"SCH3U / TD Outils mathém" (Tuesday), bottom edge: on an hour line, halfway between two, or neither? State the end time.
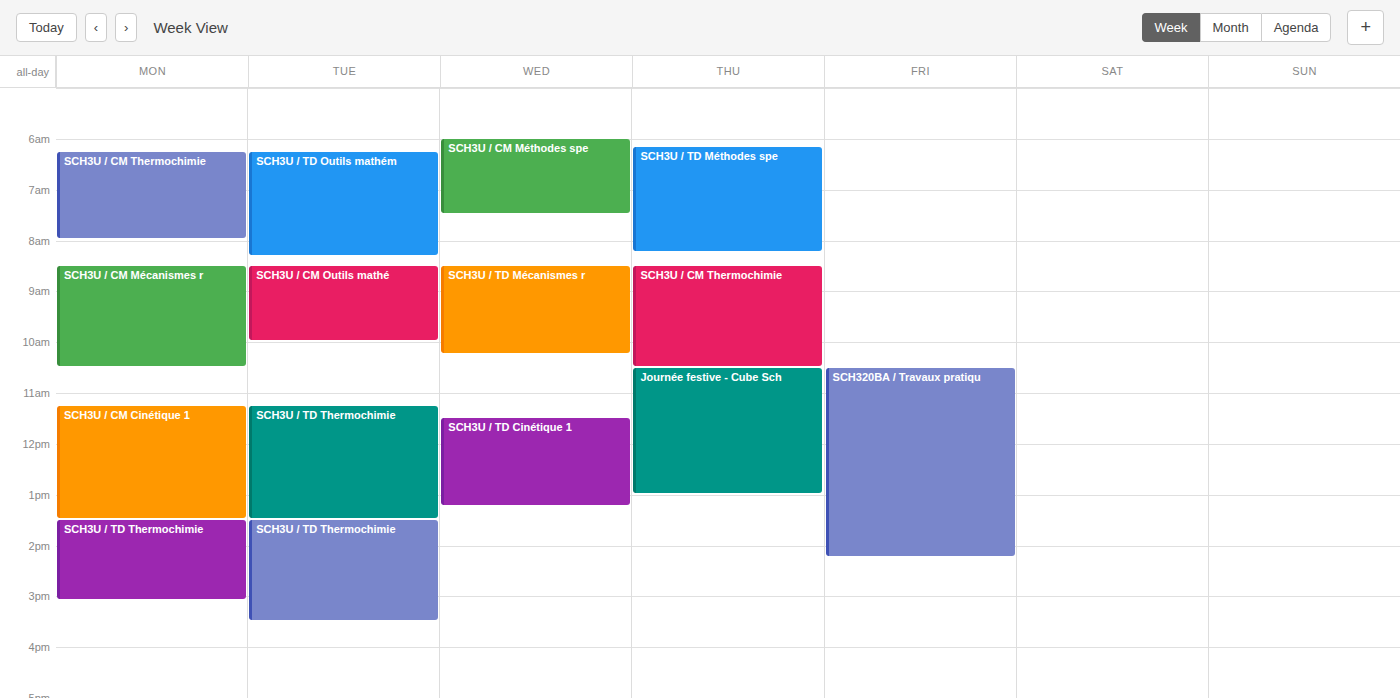
8:20 AM -- neither: 20 minutes below the 8 AM line and 40 minutes above the 9 AM line.